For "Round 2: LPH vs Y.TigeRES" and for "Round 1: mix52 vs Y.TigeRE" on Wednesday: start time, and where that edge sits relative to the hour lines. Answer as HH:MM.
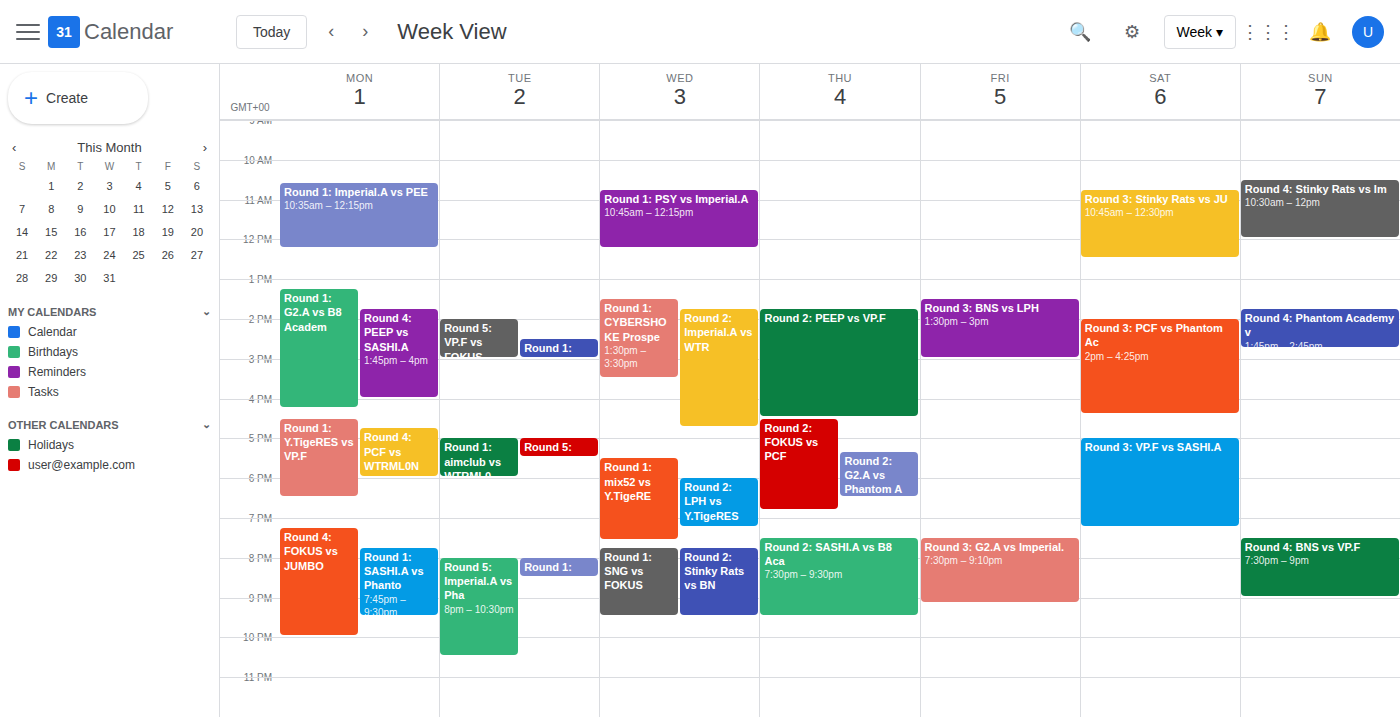
"Round 2: LPH vs Y.TigeRES": 18:00, exactly on the 18:00 line. "Round 1: mix52 vs Y.TigeRE": 17:30, halfway between the 17:00 and 18:00 lines.